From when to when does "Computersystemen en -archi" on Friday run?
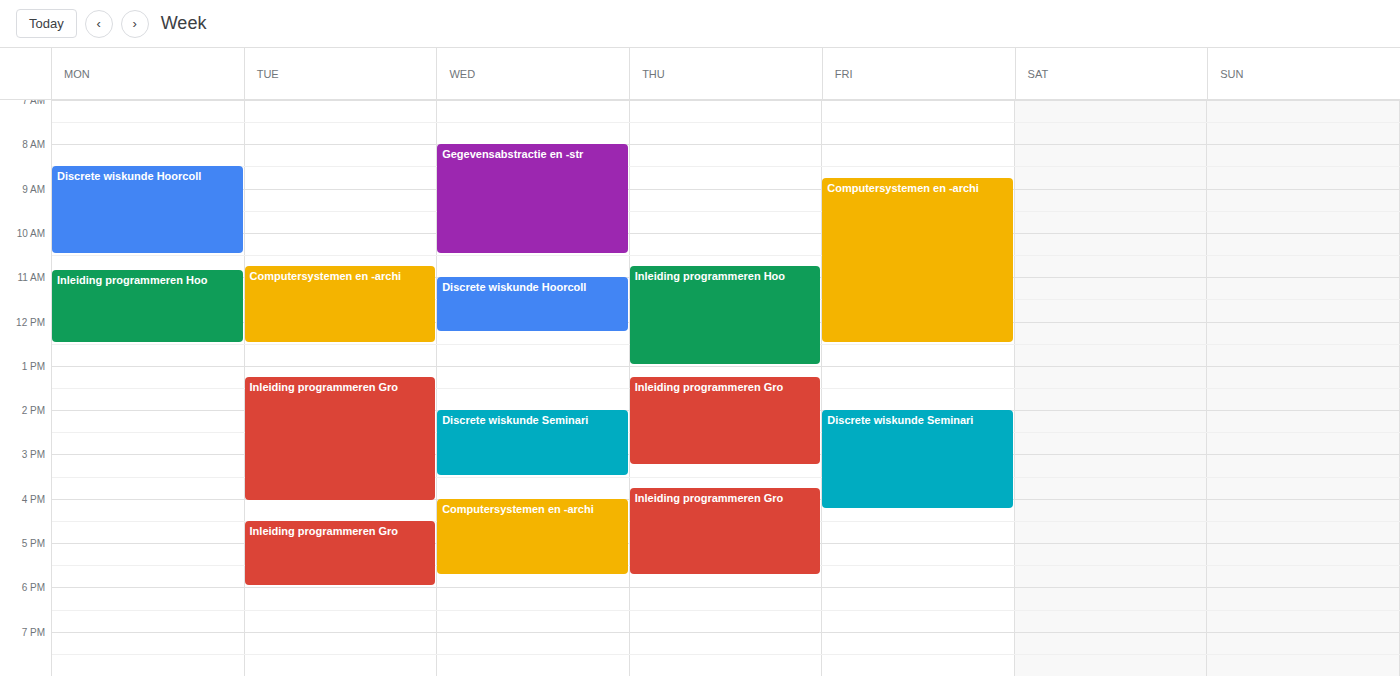
8:45 AM to 12:30 PM